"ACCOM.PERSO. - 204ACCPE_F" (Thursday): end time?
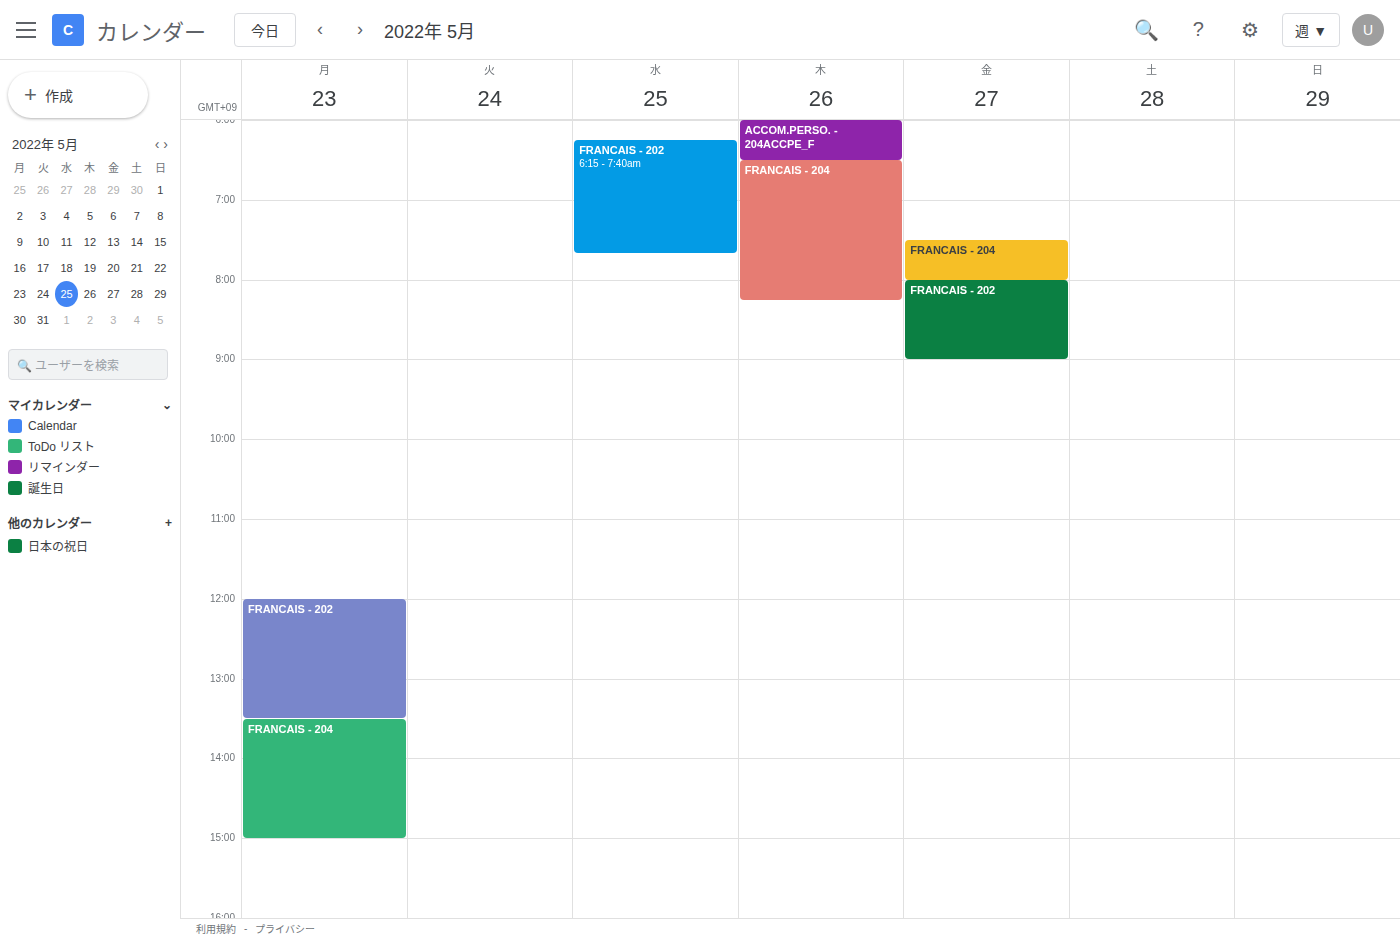
6:30 AM